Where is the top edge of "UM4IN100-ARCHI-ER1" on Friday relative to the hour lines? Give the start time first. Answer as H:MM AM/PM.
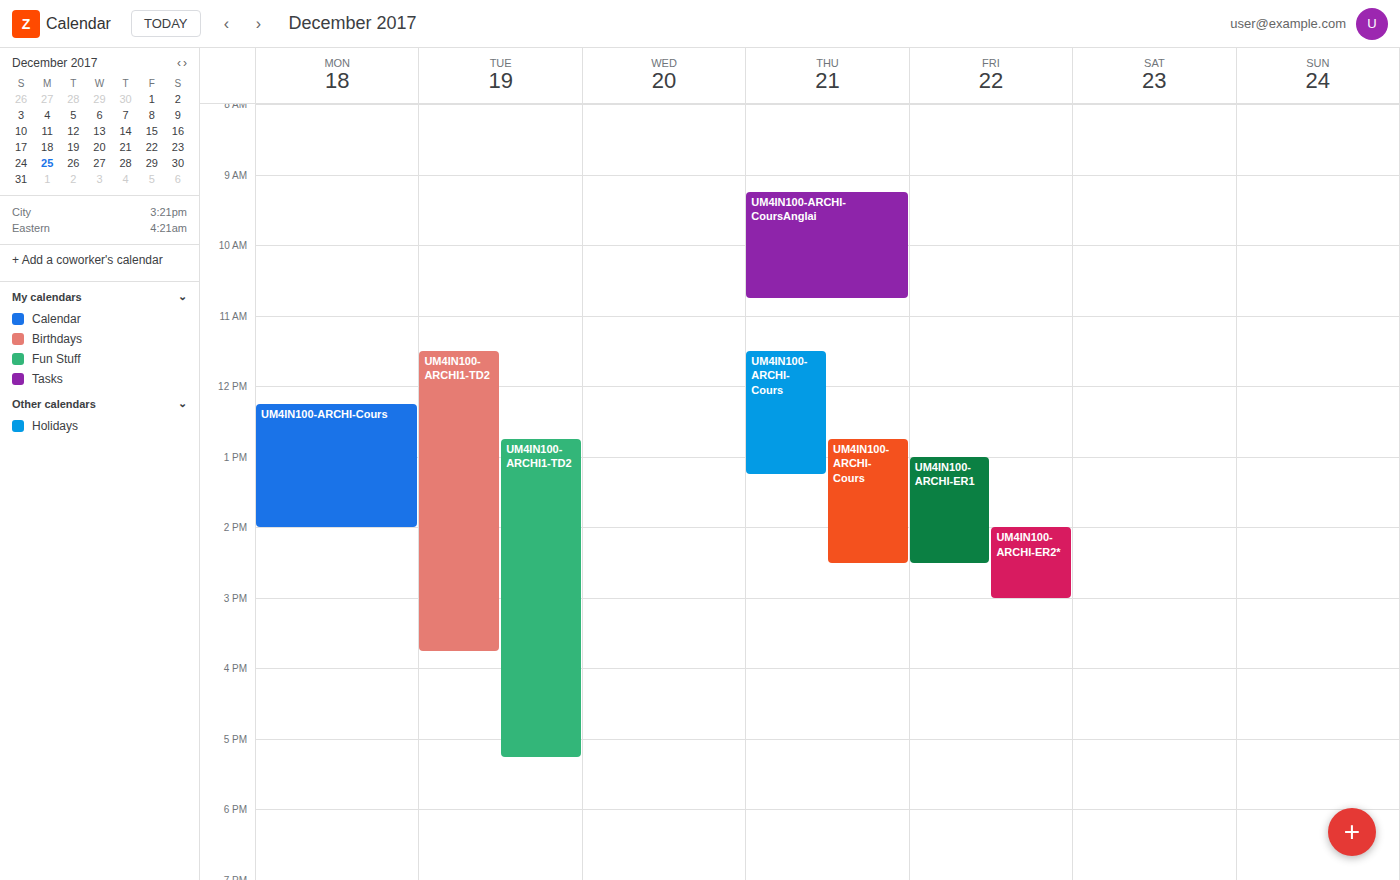
1:00 PM -- exactly on the 1 PM line.